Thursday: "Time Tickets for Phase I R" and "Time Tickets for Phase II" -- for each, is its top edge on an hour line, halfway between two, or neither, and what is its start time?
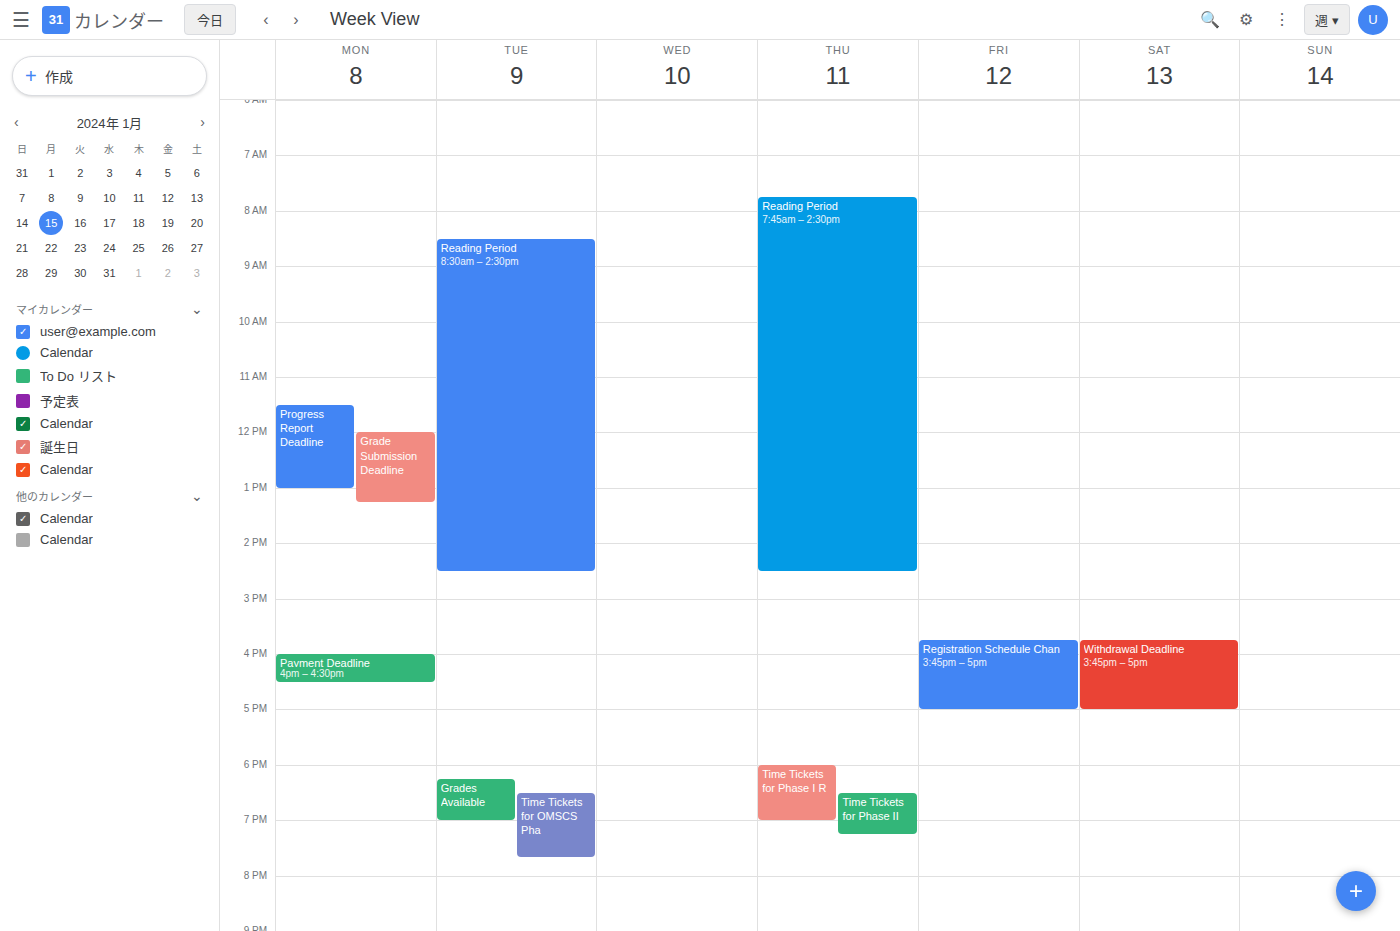
"Time Tickets for Phase I R": 18:00, exactly on the 18:00 line. "Time Tickets for Phase II": 18:30, halfway between the 18:00 and 19:00 lines.